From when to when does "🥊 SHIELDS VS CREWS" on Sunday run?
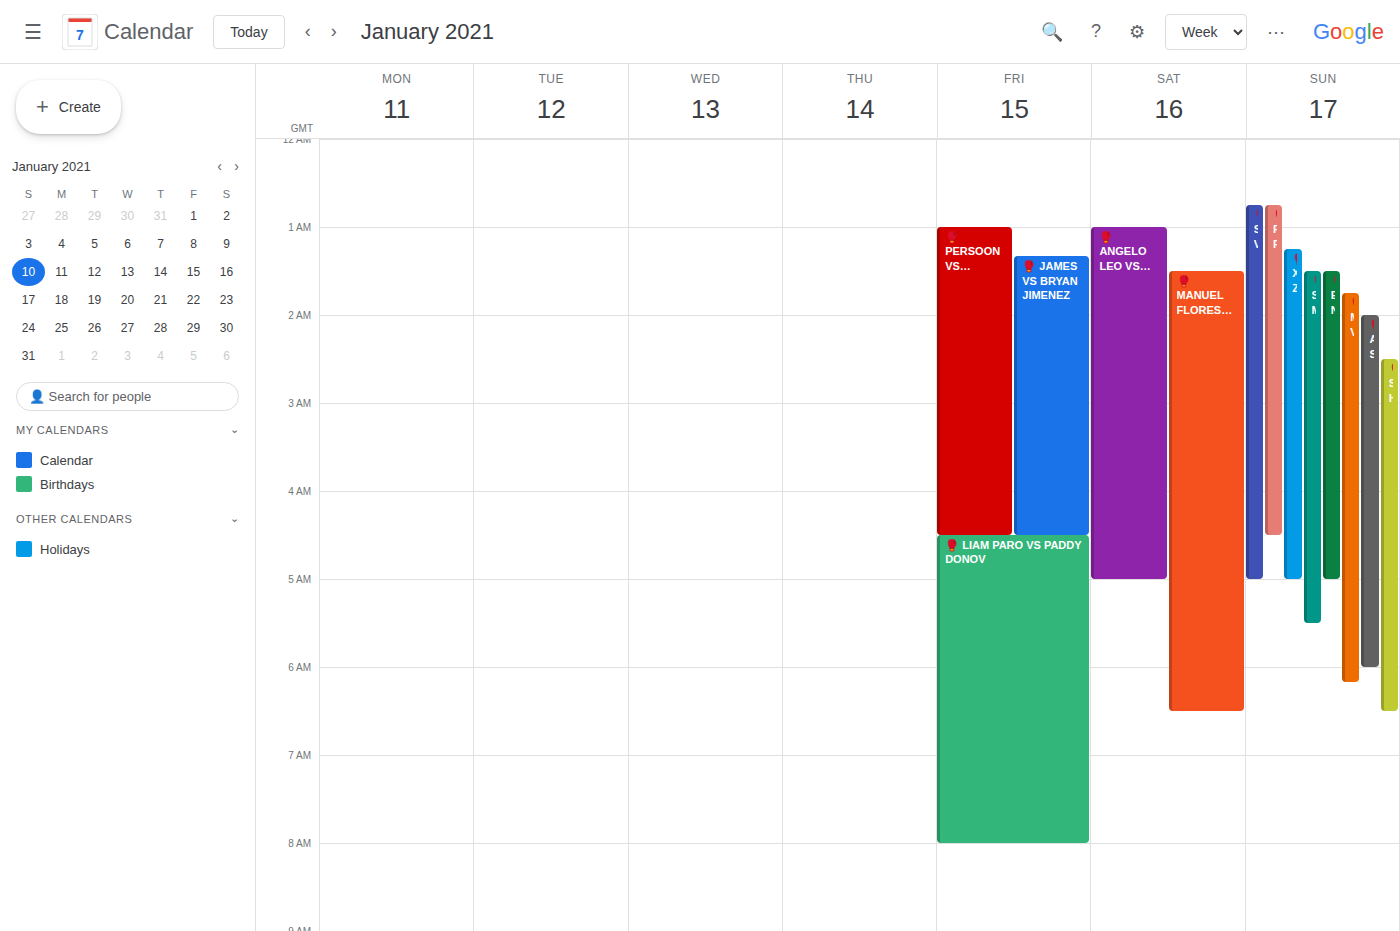
12:45 AM to 5:00 AM